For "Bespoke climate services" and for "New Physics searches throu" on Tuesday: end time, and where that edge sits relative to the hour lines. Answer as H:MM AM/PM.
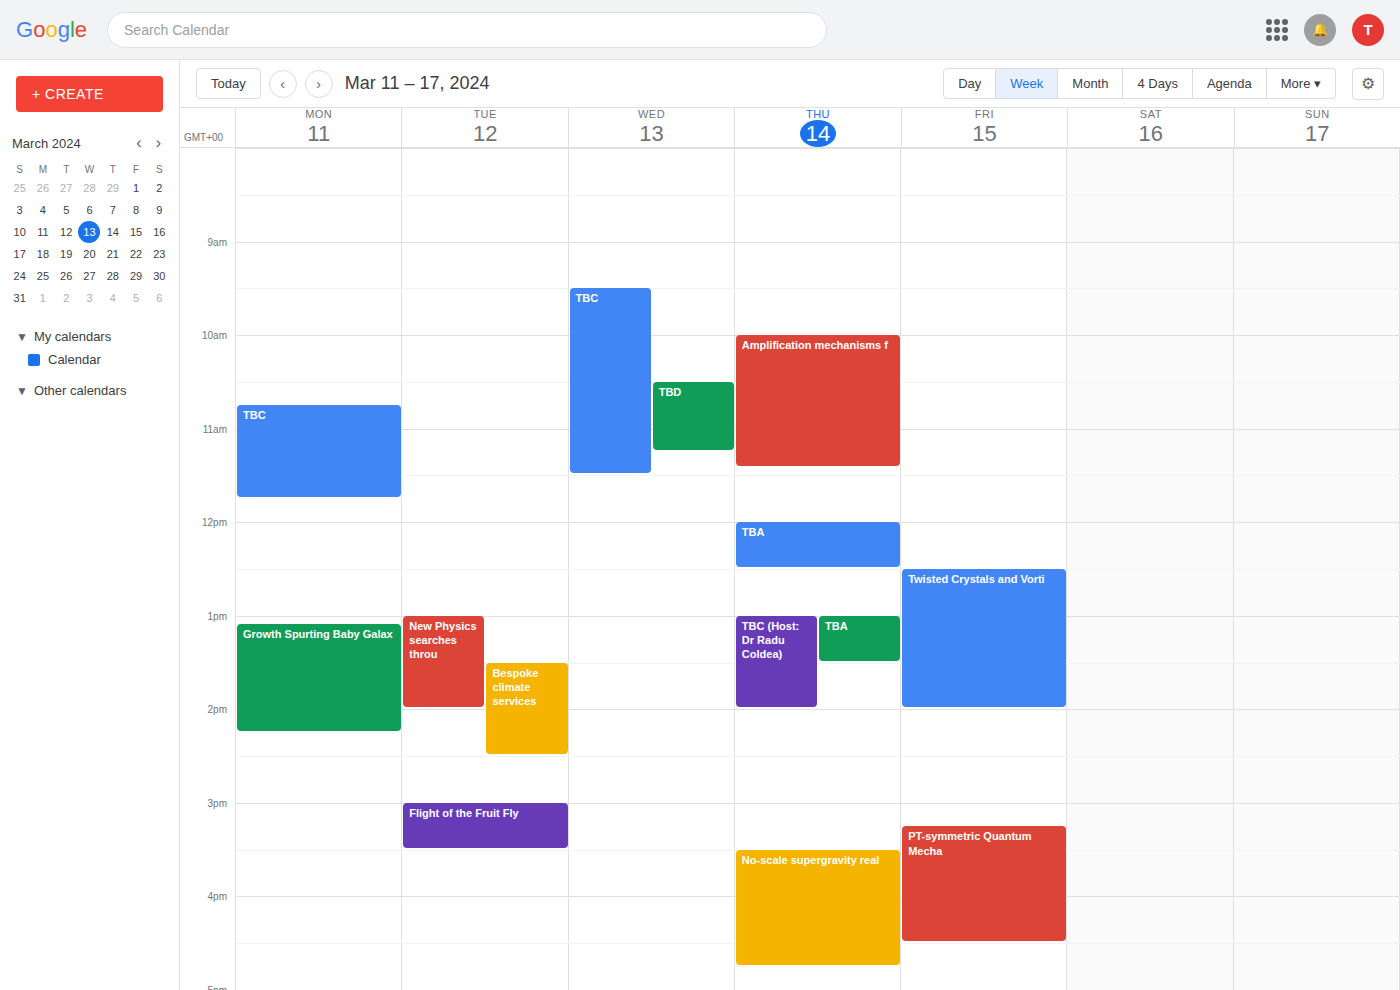
"Bespoke climate services": 2:30 PM, halfway between the 2 PM and 3 PM lines. "New Physics searches throu": 2:00 PM, exactly on the 2 PM line.